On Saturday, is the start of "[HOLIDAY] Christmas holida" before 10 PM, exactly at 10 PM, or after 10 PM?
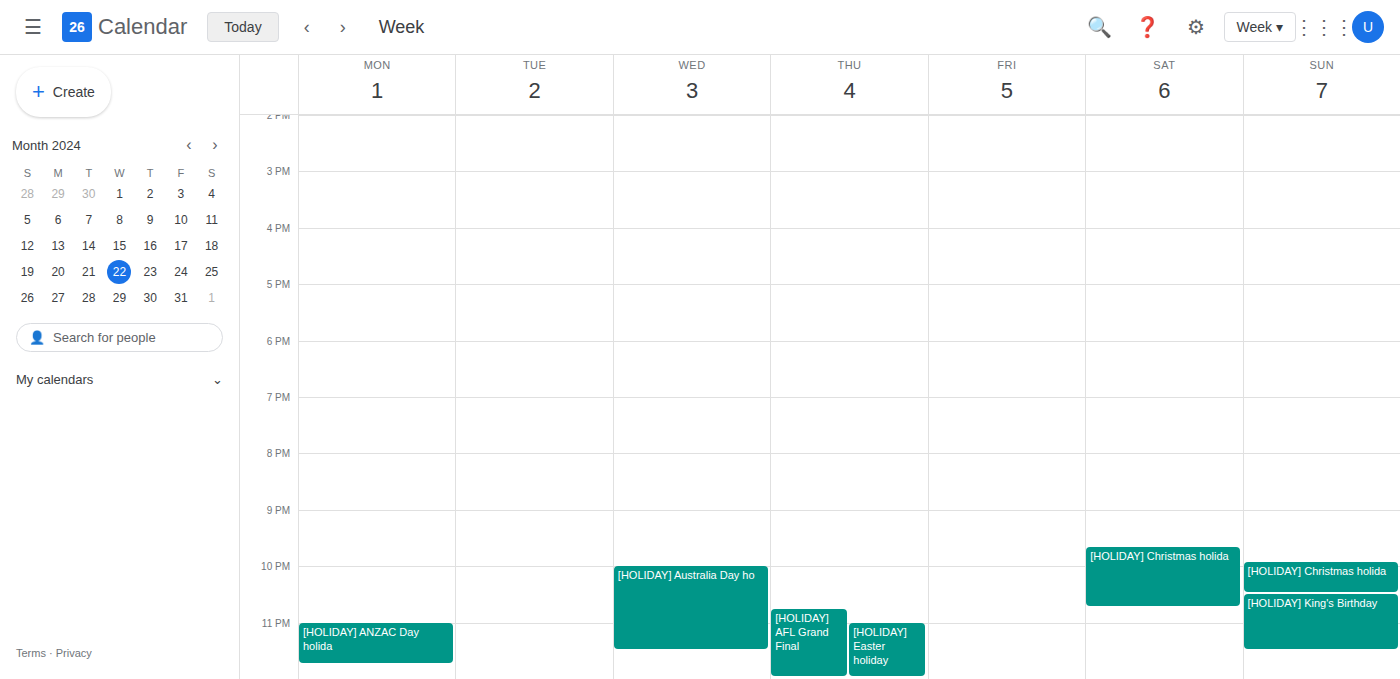
9:40 PM -- before 10 PM, 20 minutes above the 10 PM line.